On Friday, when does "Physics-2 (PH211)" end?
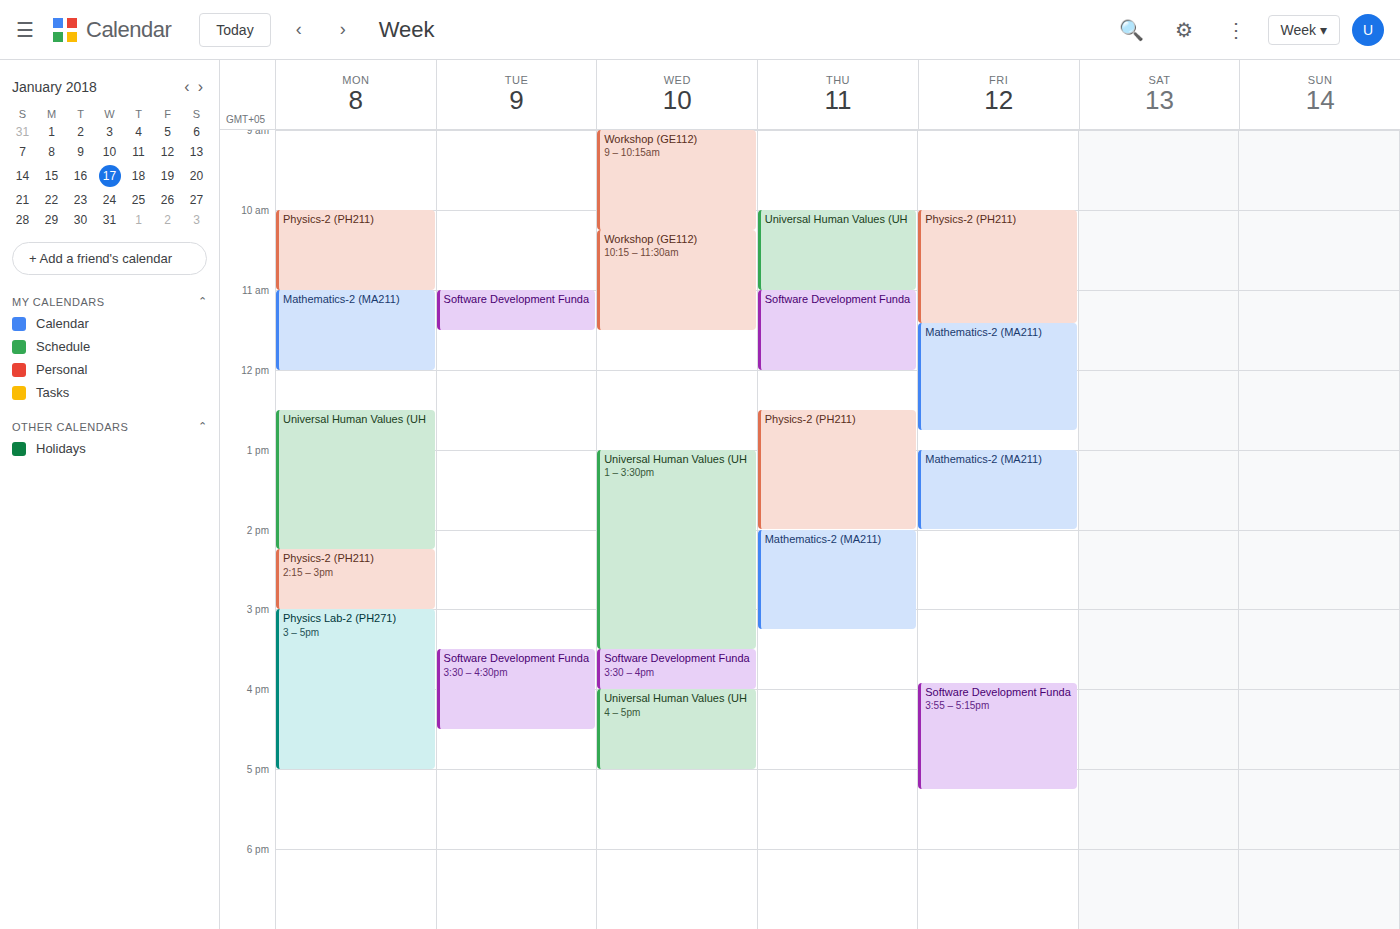
11:25